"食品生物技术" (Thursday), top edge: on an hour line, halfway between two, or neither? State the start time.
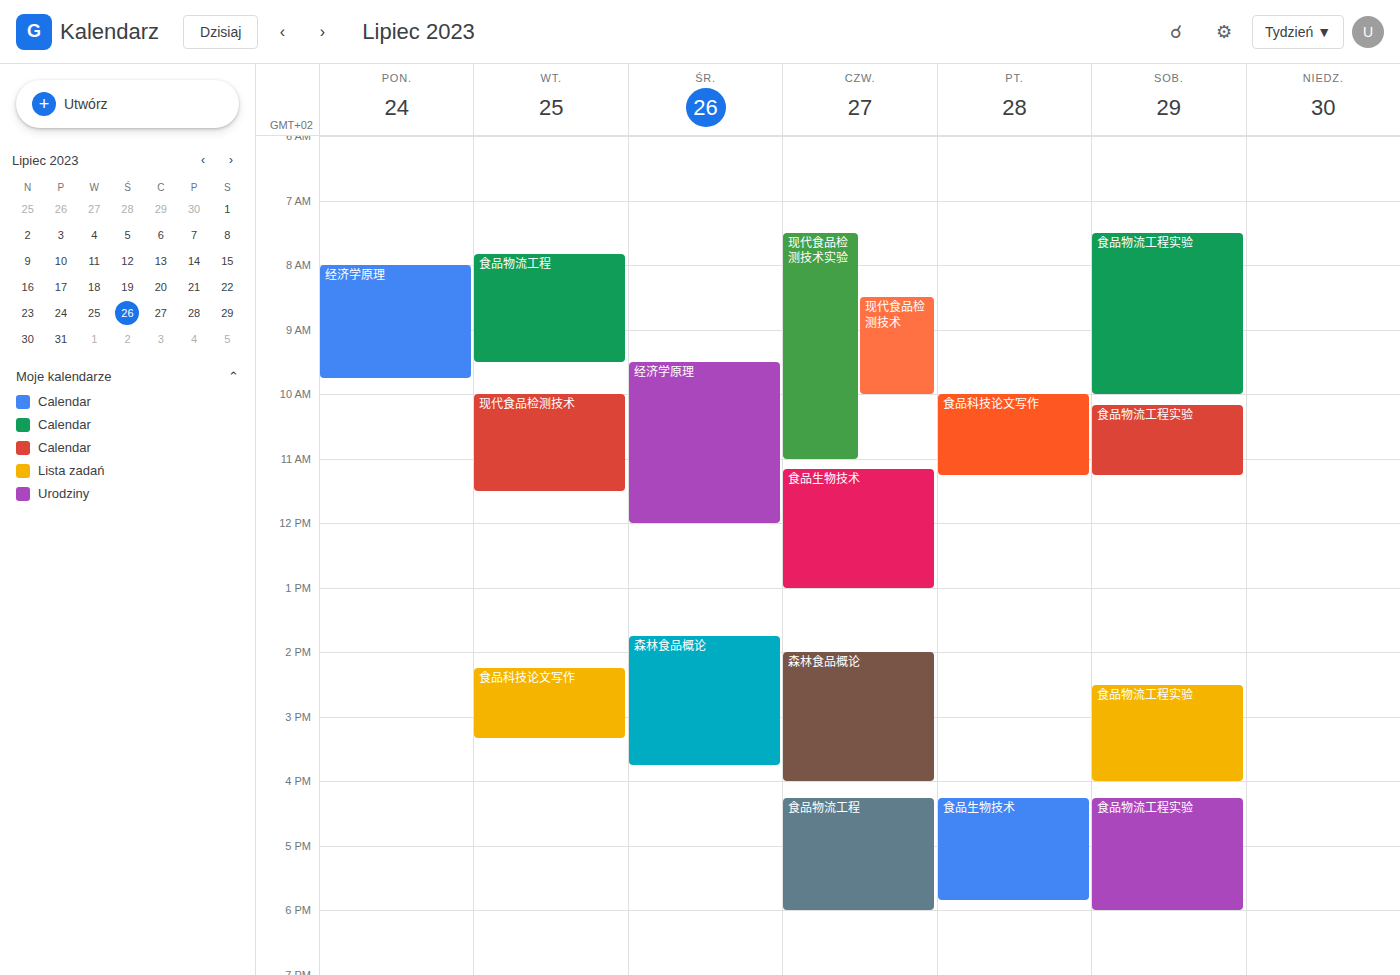
11:10 AM -- neither: 10 minutes below the 11 AM line and 50 minutes above the 12 PM line.